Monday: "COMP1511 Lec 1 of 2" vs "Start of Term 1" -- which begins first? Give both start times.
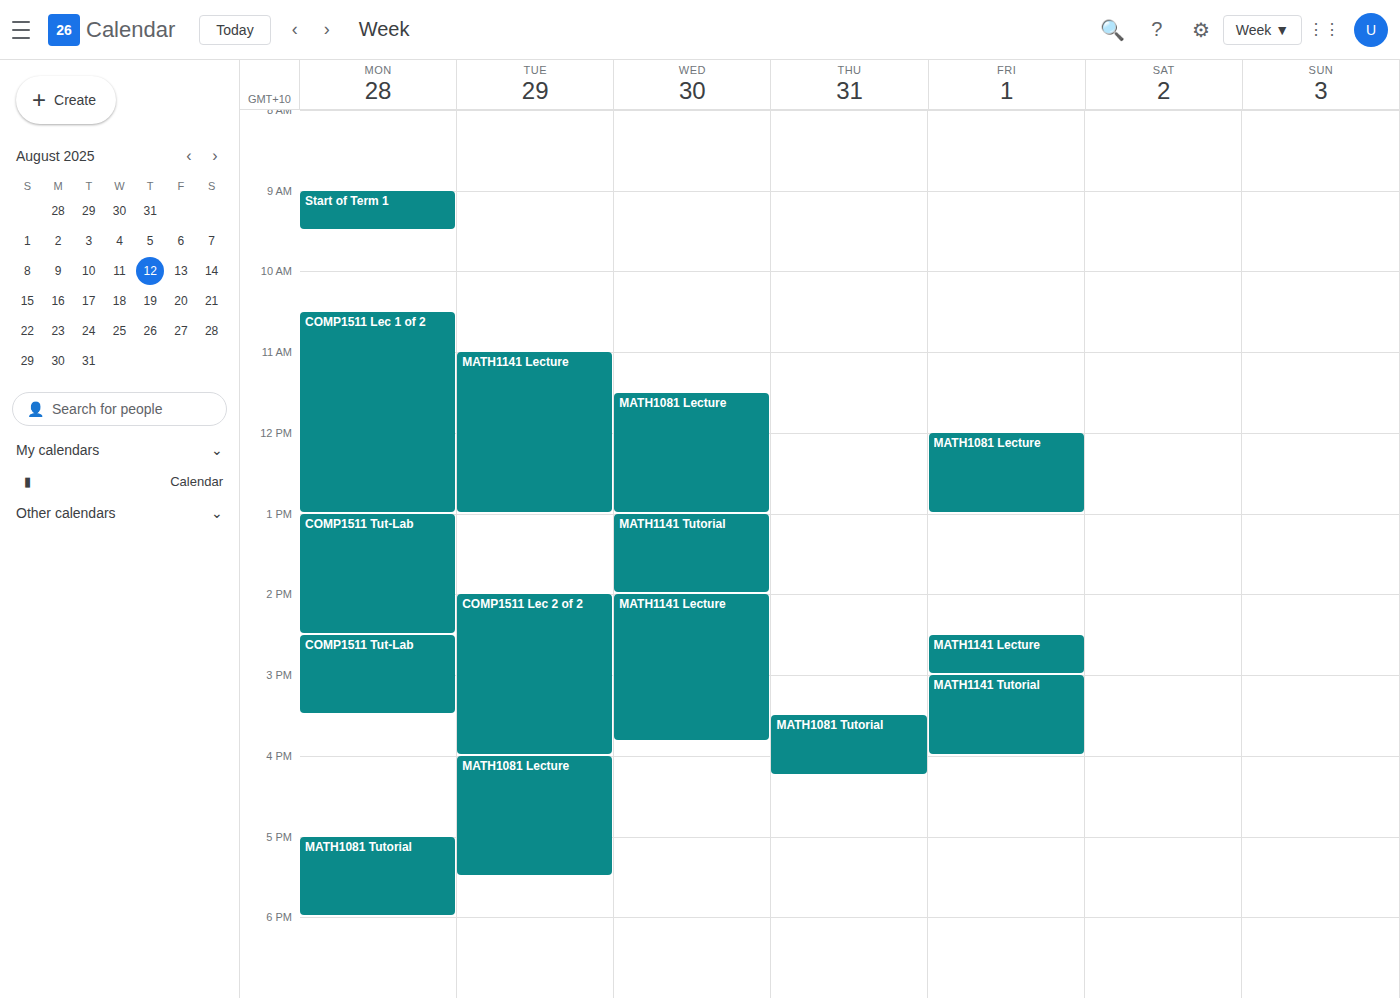
"Start of Term 1" 9:00 AM; "COMP1511 Lec 1 of 2" 10:30 AM.